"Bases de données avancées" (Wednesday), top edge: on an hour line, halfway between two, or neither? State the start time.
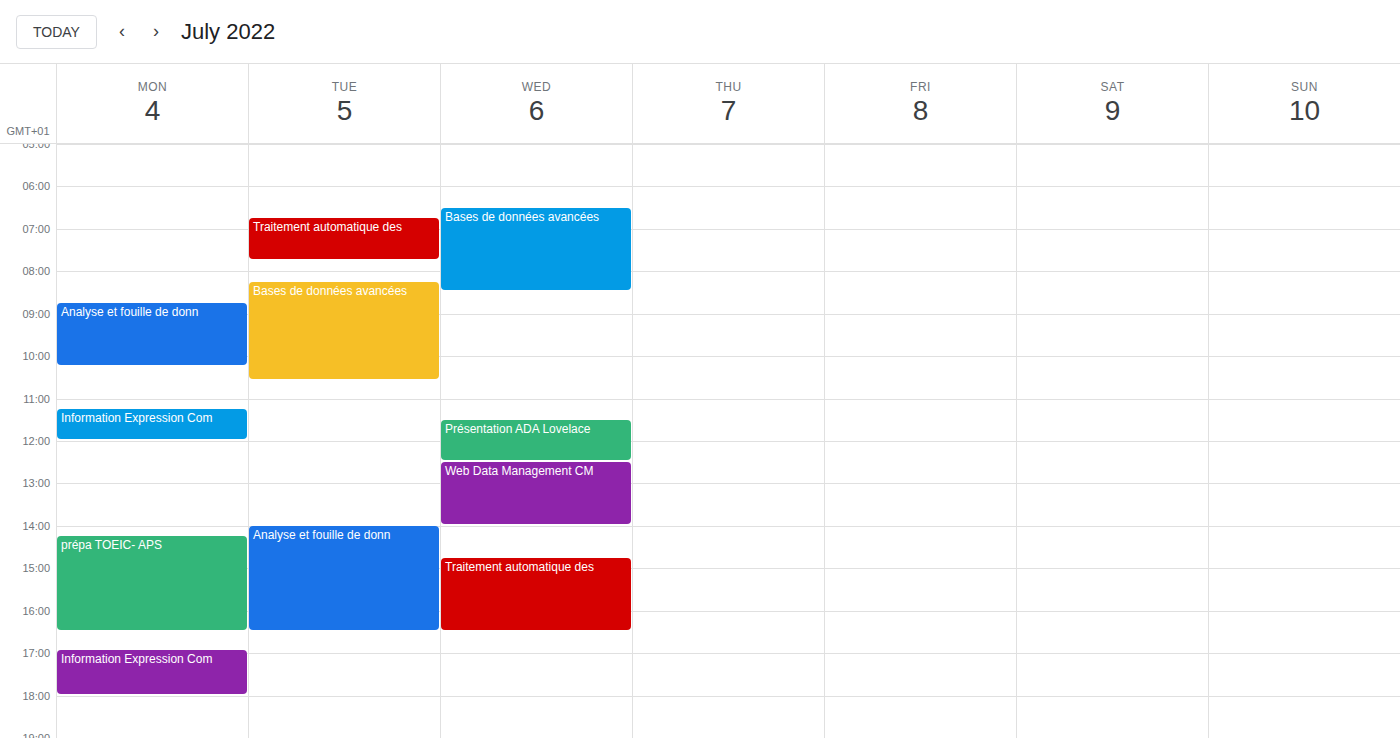
6:30 AM -- halfway between the 6 AM and 7 AM lines.